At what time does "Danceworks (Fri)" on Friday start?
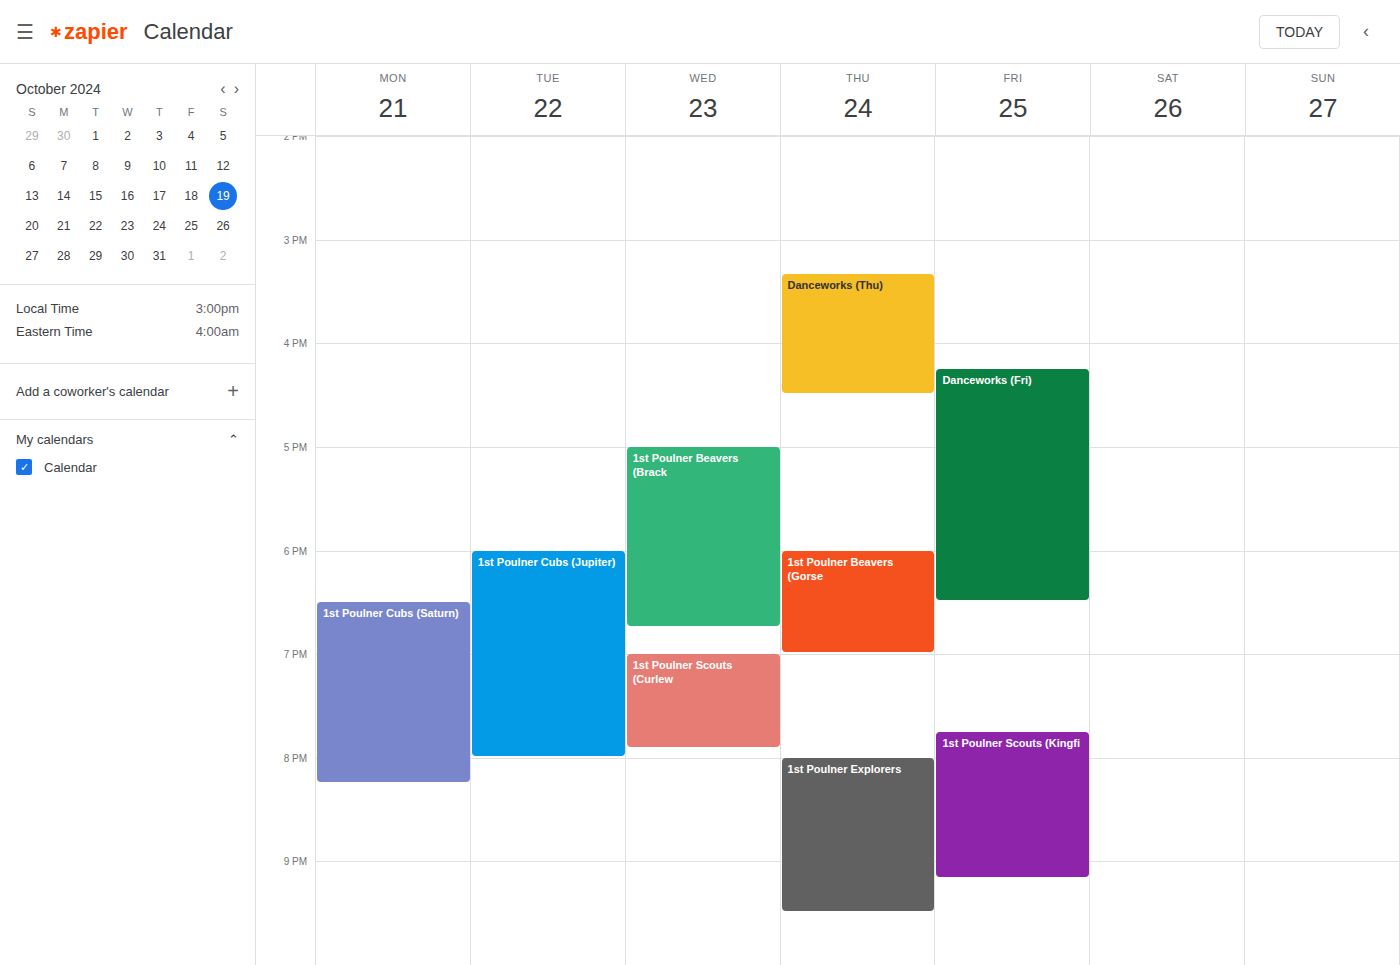
4:15 PM